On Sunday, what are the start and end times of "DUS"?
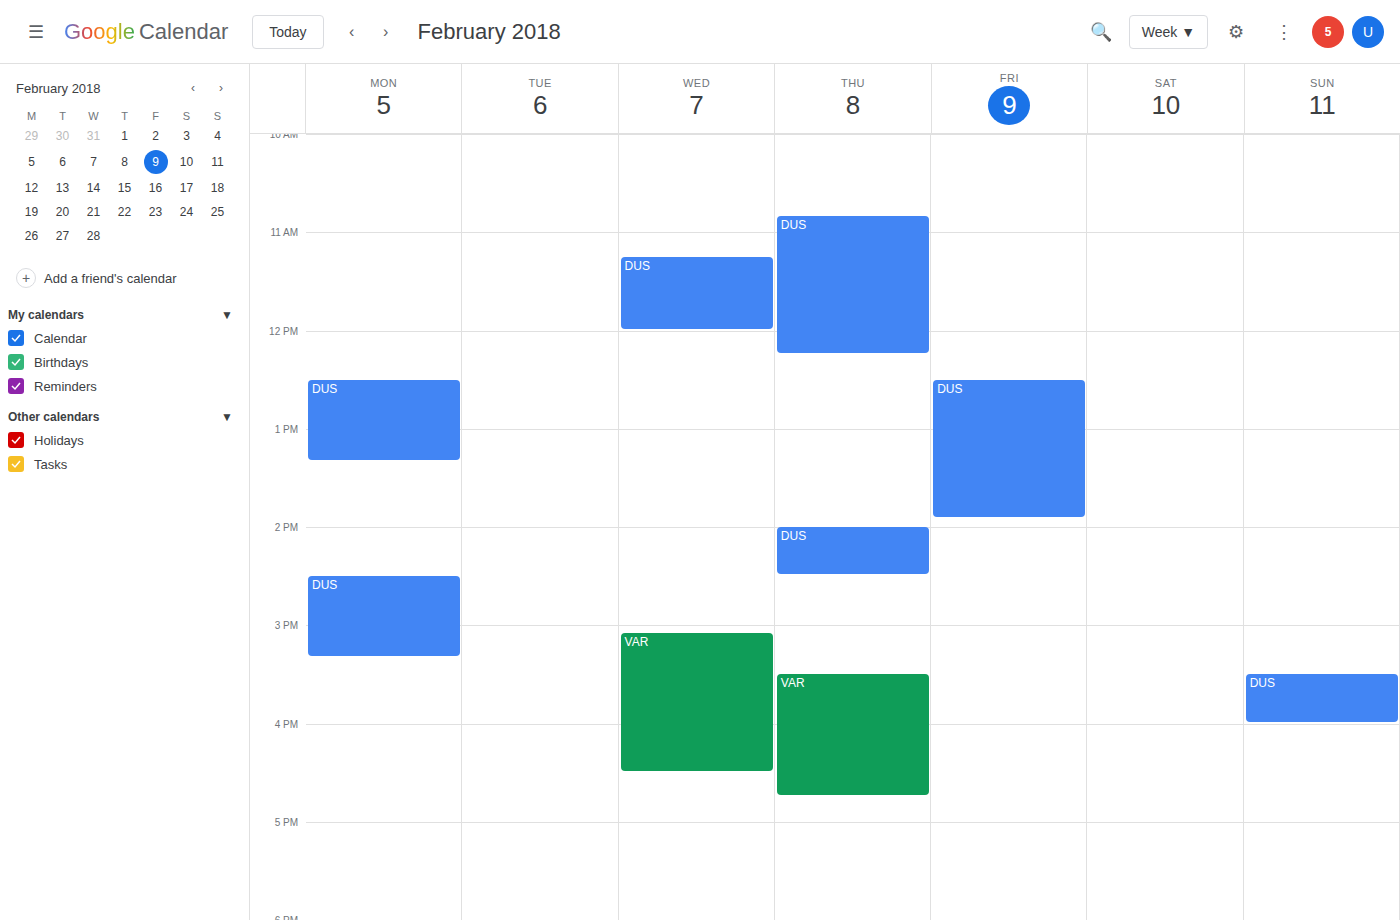
15:30 to 16:00